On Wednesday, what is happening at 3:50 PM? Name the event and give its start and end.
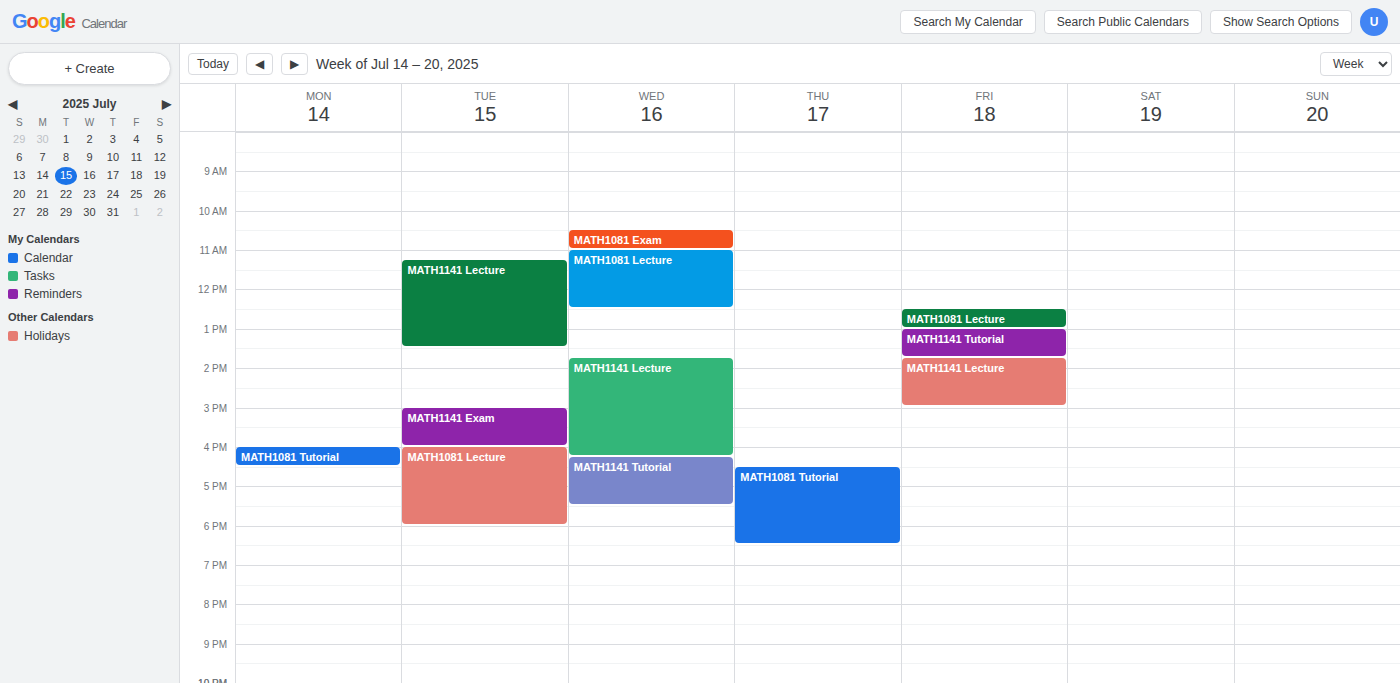
"MATH1141 Lecture", 1:45 PM to 4:15 PM